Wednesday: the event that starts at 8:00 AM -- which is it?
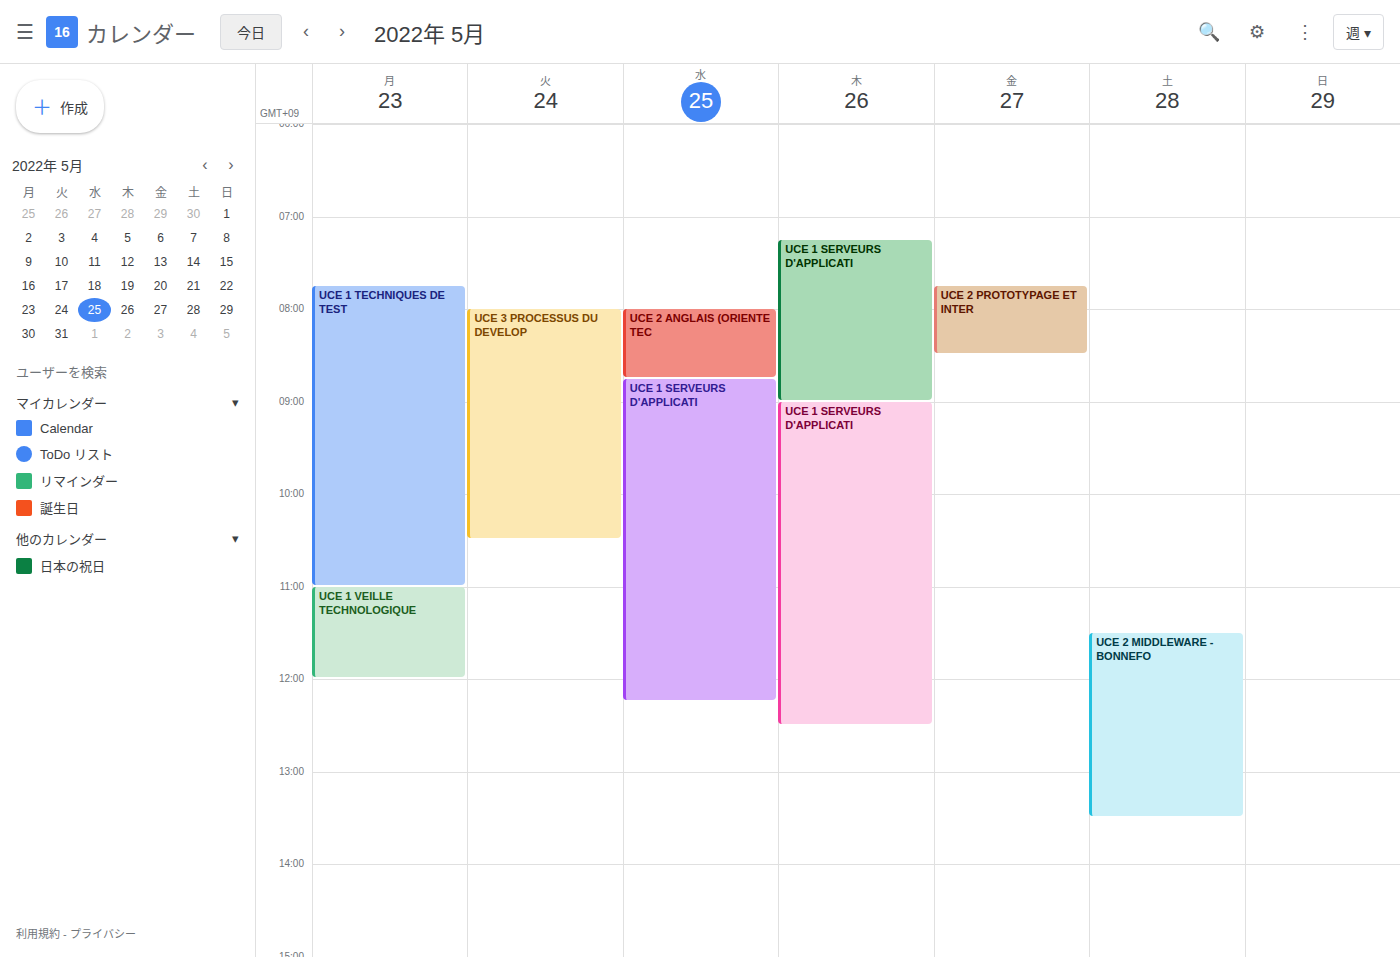
"UCE 2 ANGLAIS (ORIENTE TEC"